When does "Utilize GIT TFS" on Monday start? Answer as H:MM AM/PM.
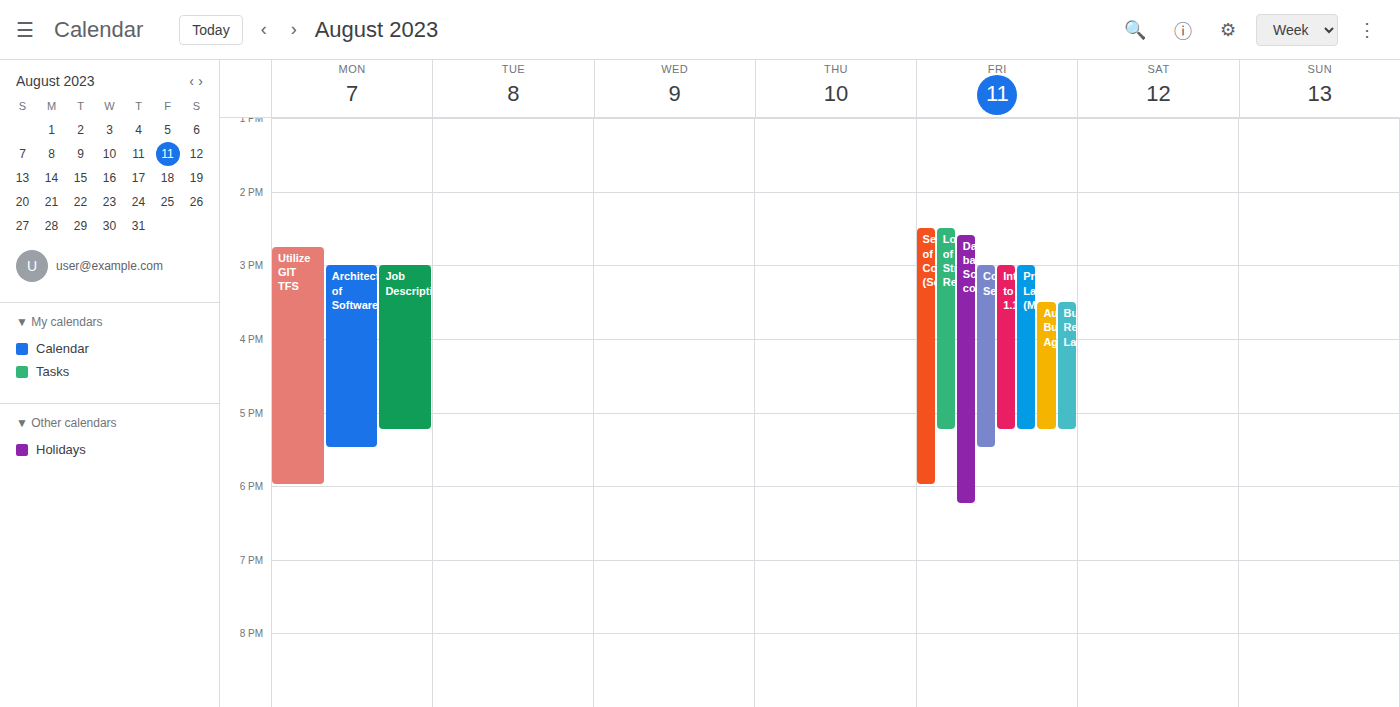
2:45 PM